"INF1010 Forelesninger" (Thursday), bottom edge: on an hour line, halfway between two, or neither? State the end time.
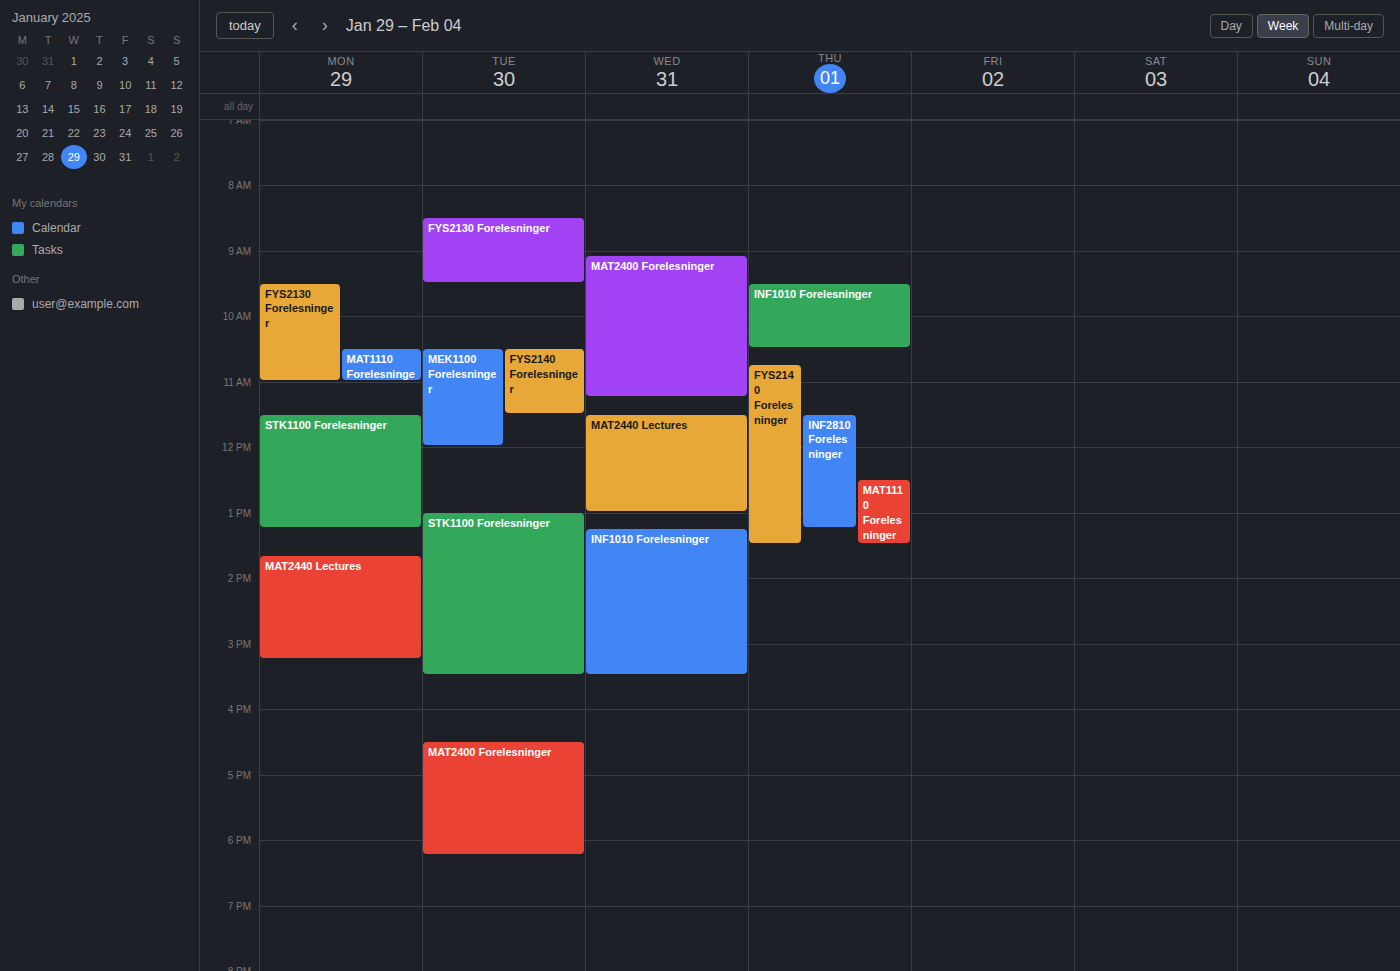
10:30 AM -- halfway between the 10 AM and 11 AM lines.